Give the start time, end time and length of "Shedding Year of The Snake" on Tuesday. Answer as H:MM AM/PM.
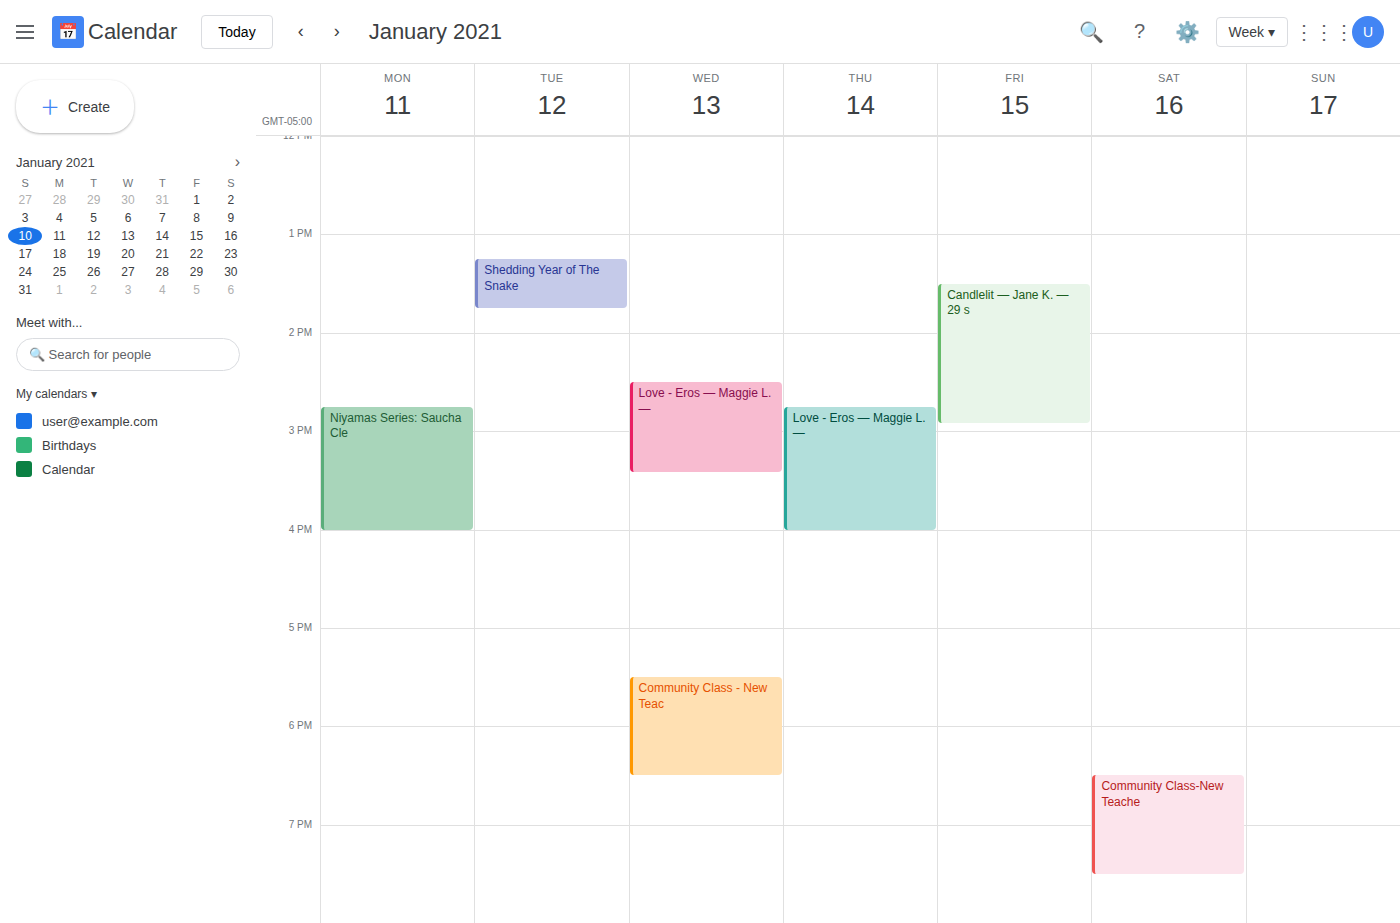
1:15 PM to 1:45 PM, 30 minutes